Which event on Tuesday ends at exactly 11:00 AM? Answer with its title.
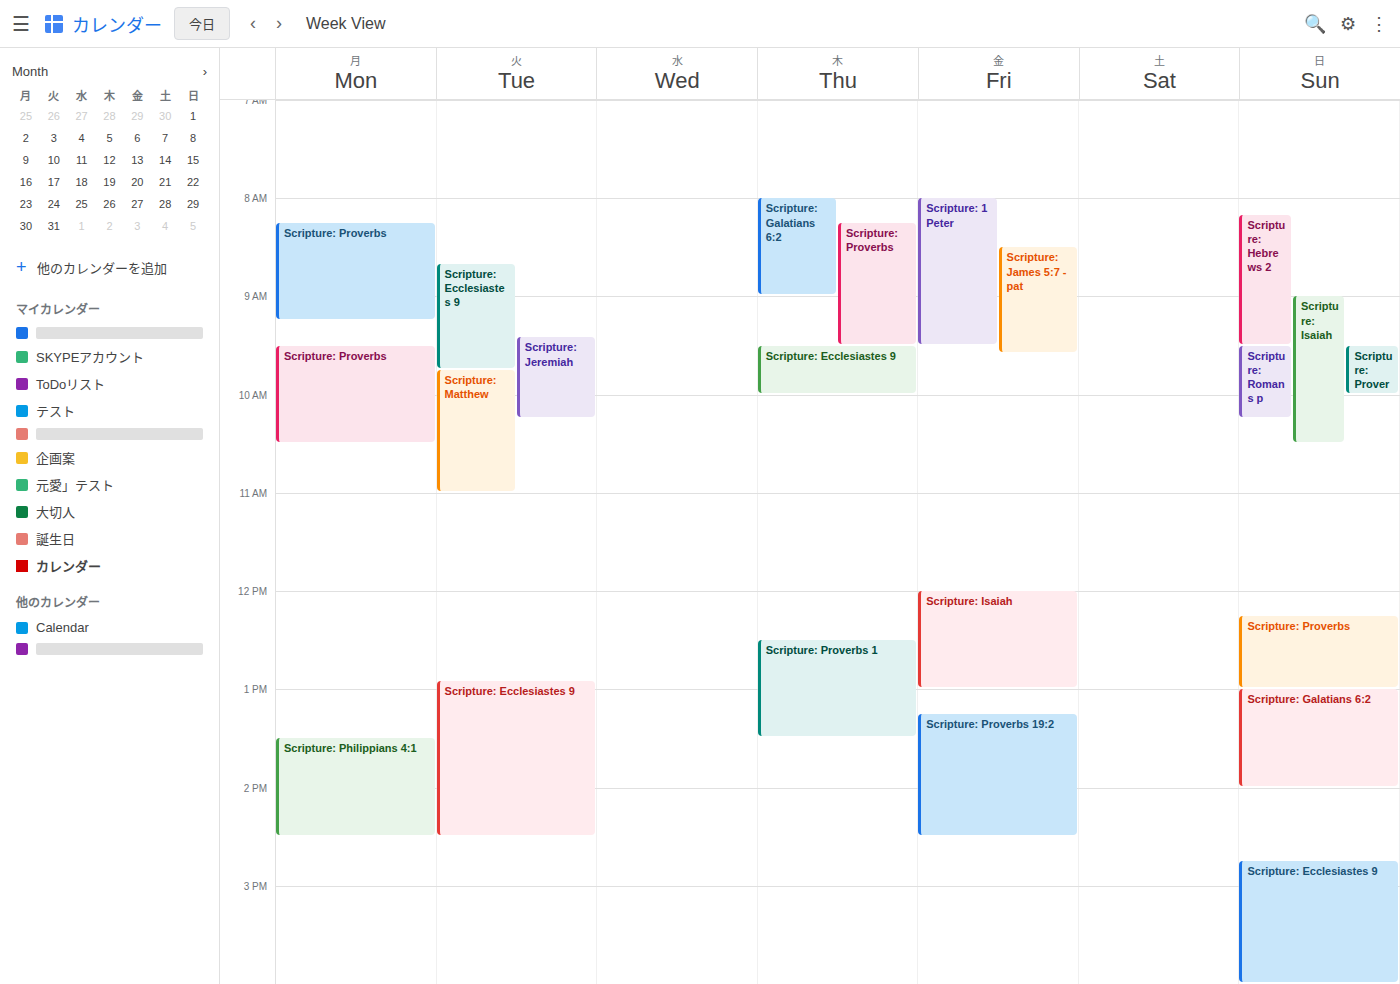
"Scripture: Matthew"